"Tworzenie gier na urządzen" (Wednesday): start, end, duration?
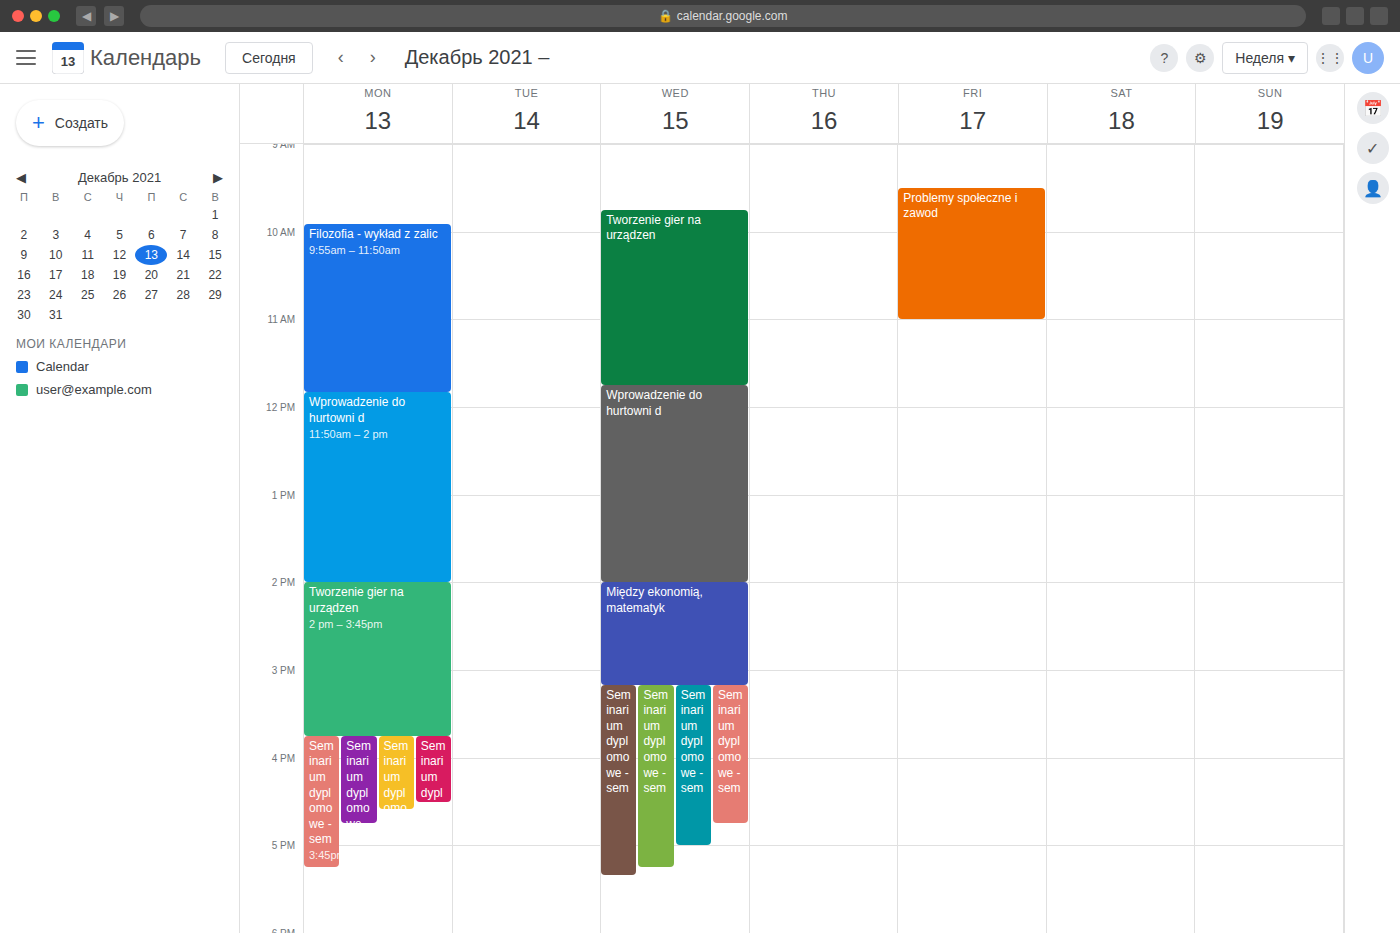
9:45 AM to 11:45 AM, 2 hours